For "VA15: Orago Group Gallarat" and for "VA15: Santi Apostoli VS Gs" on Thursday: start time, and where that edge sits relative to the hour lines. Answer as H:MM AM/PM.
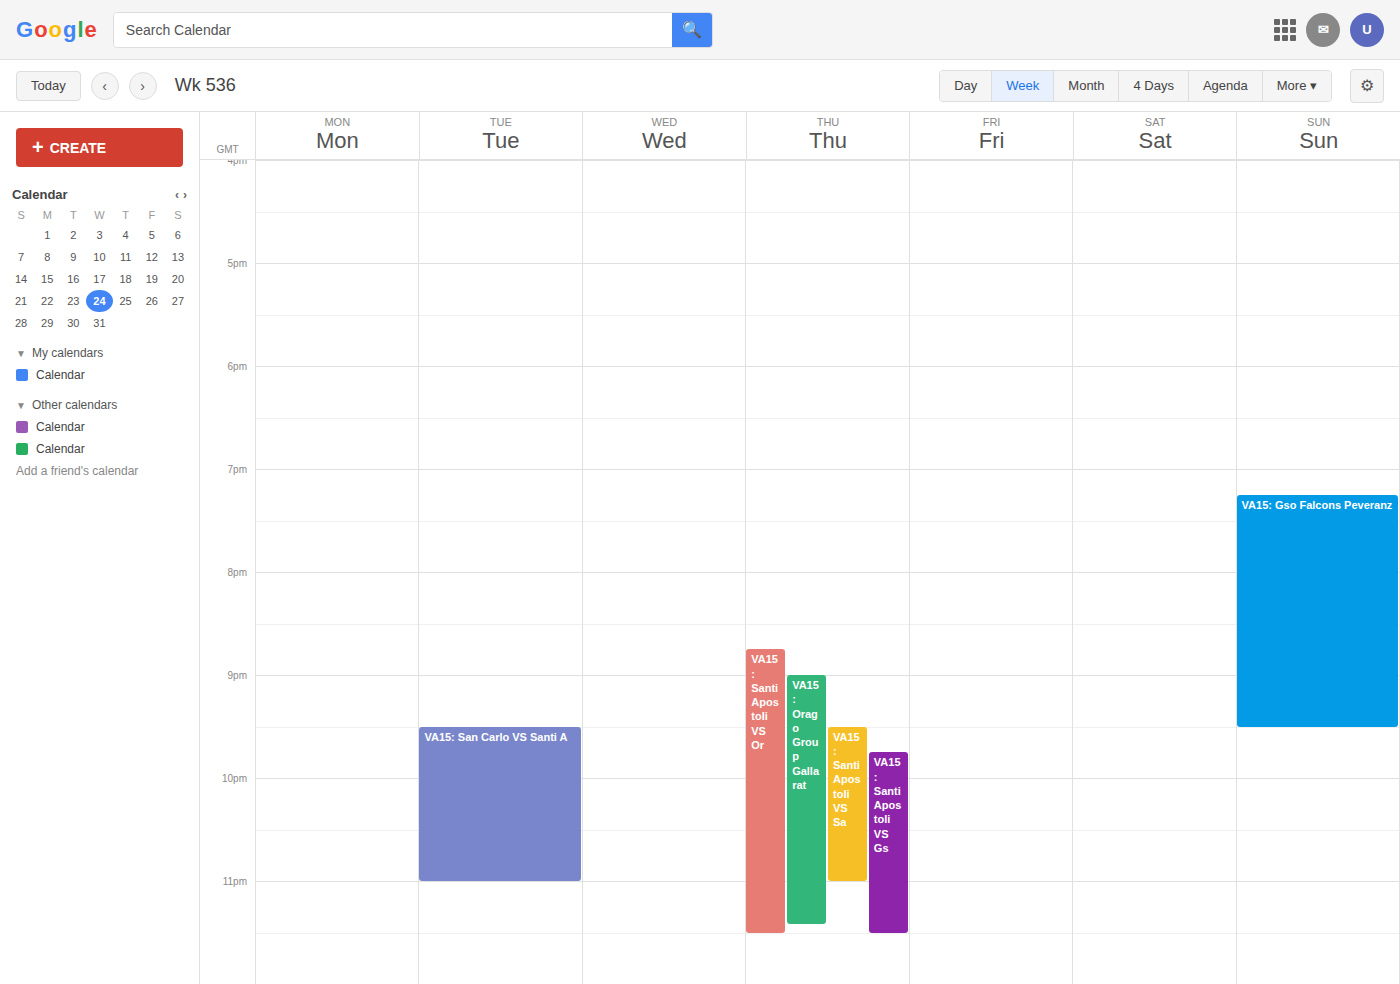
"VA15: Orago Group Gallarat": 9:00 PM, exactly on the 9 PM line. "VA15: Santi Apostoli VS Gs": 9:45 PM, neither: three quarters of the way from the 9 PM line to the 10 PM line.